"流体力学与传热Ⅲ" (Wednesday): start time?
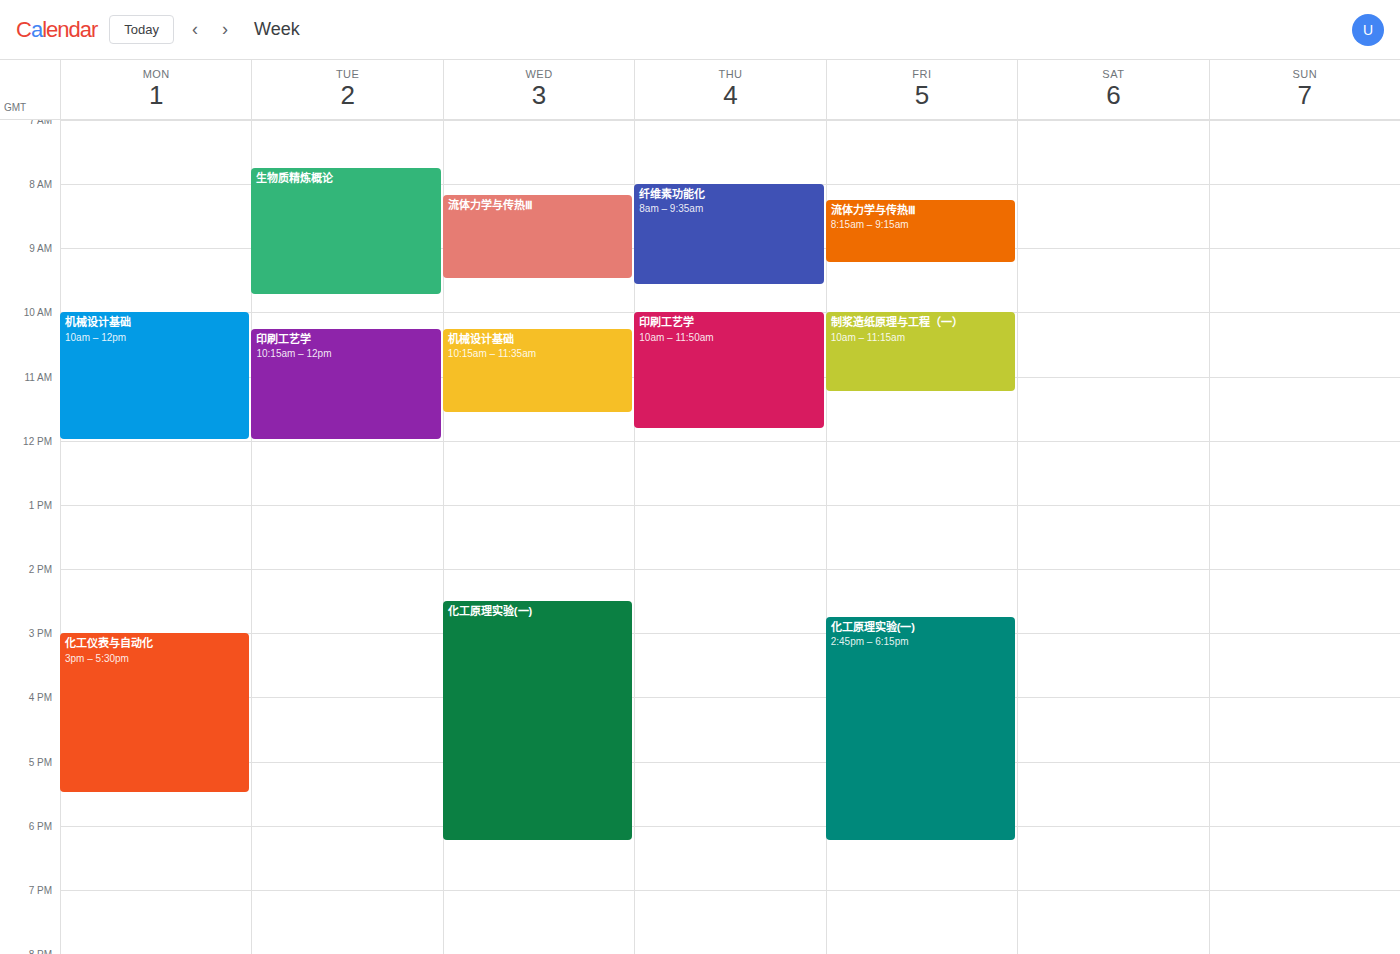
8:10 AM